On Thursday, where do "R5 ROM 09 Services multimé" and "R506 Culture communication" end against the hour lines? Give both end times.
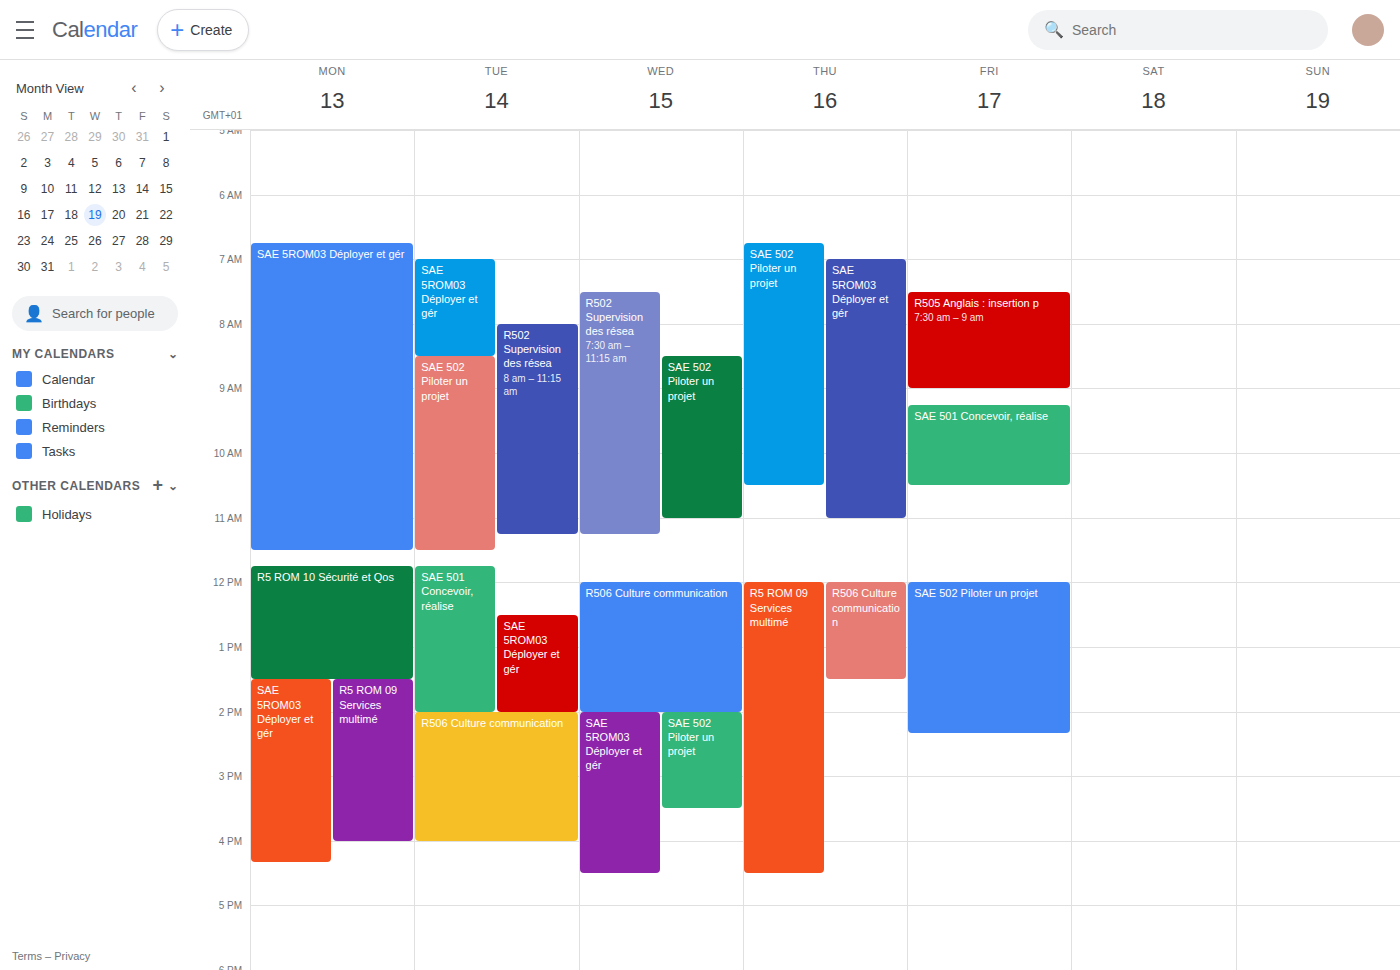
"R5 ROM 09 Services multimé": 4:30 PM, halfway between the 4 PM and 5 PM lines. "R506 Culture communication": 1:30 PM, halfway between the 1 PM and 2 PM lines.